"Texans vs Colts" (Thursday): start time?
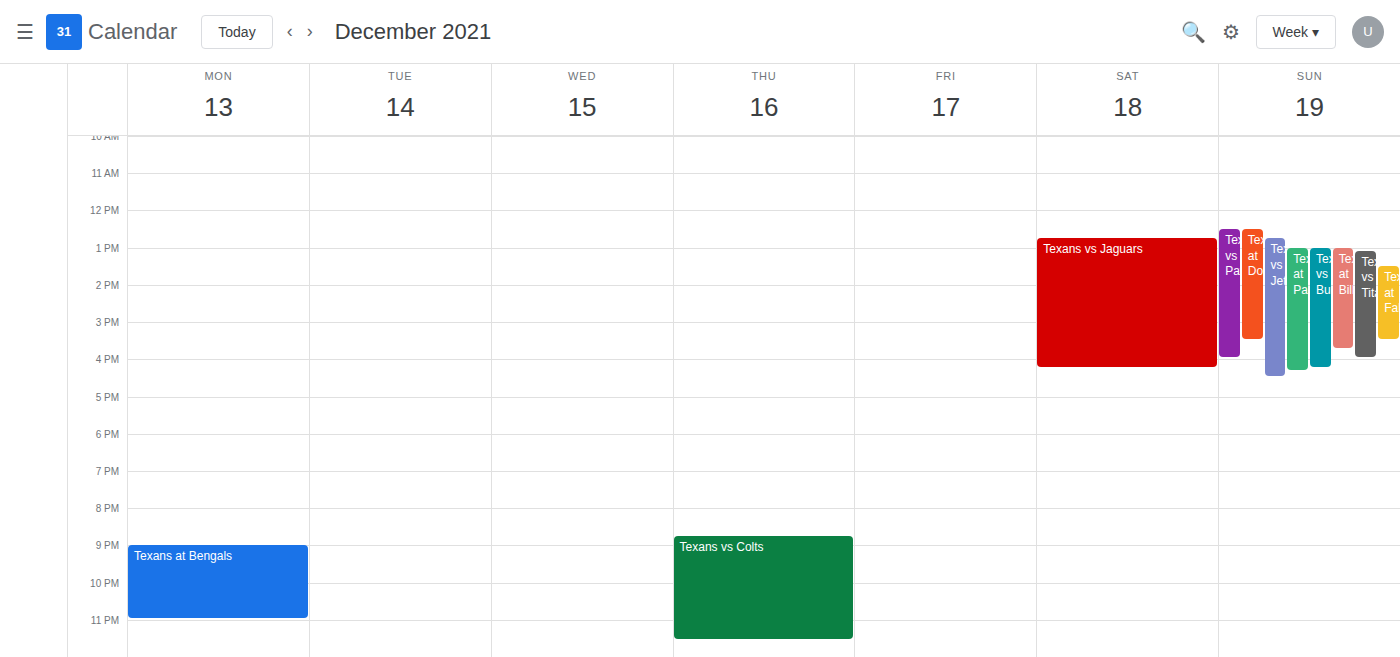
8:45 PM